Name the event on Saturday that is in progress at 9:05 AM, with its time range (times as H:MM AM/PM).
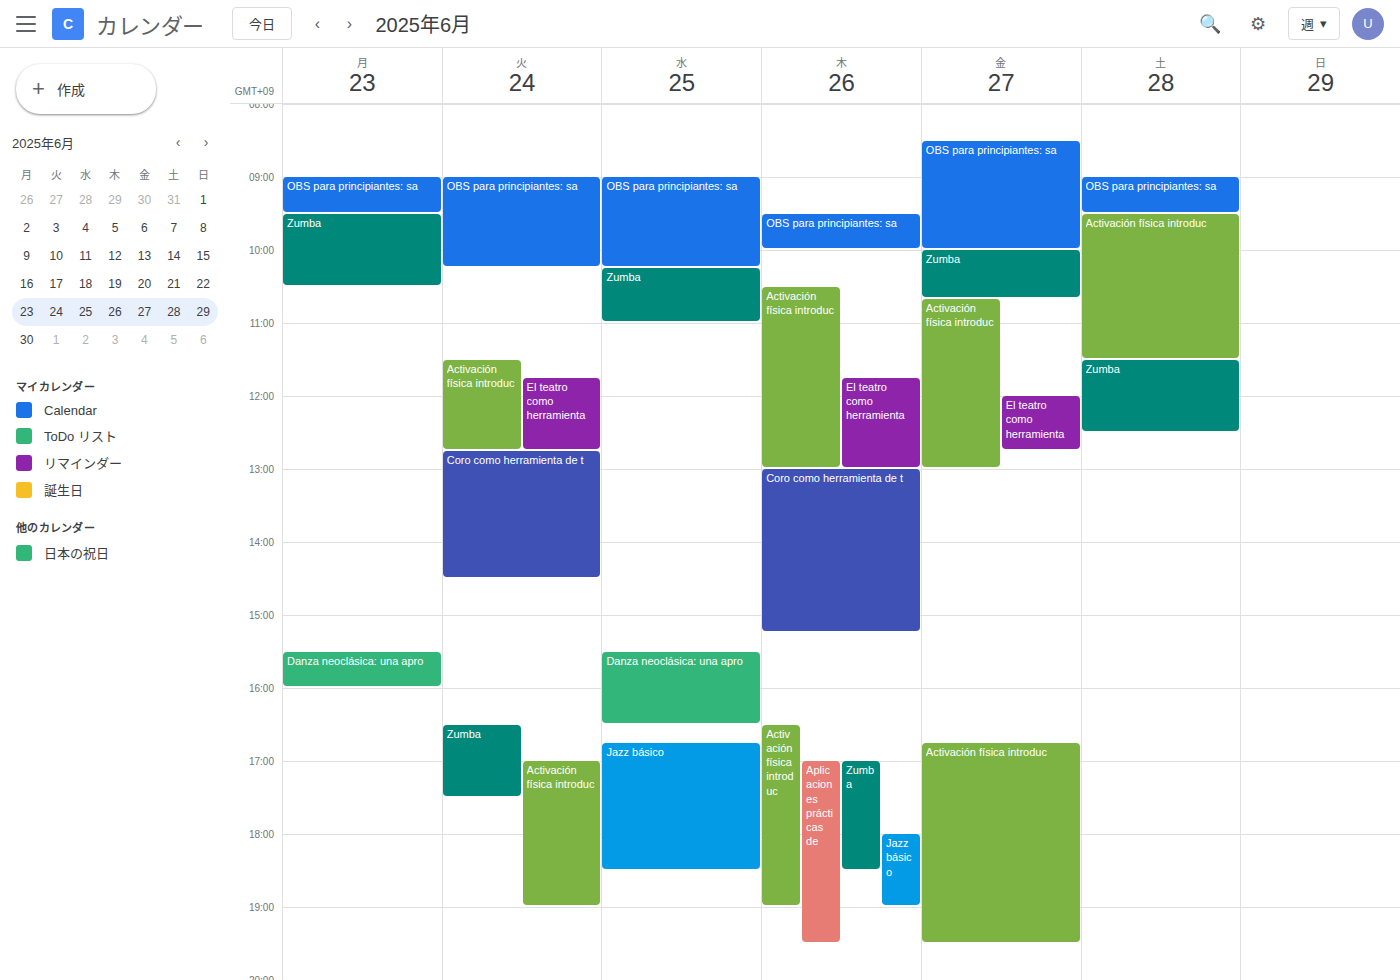
"OBS para principiantes: sa", 9:00 AM to 9:30 AM